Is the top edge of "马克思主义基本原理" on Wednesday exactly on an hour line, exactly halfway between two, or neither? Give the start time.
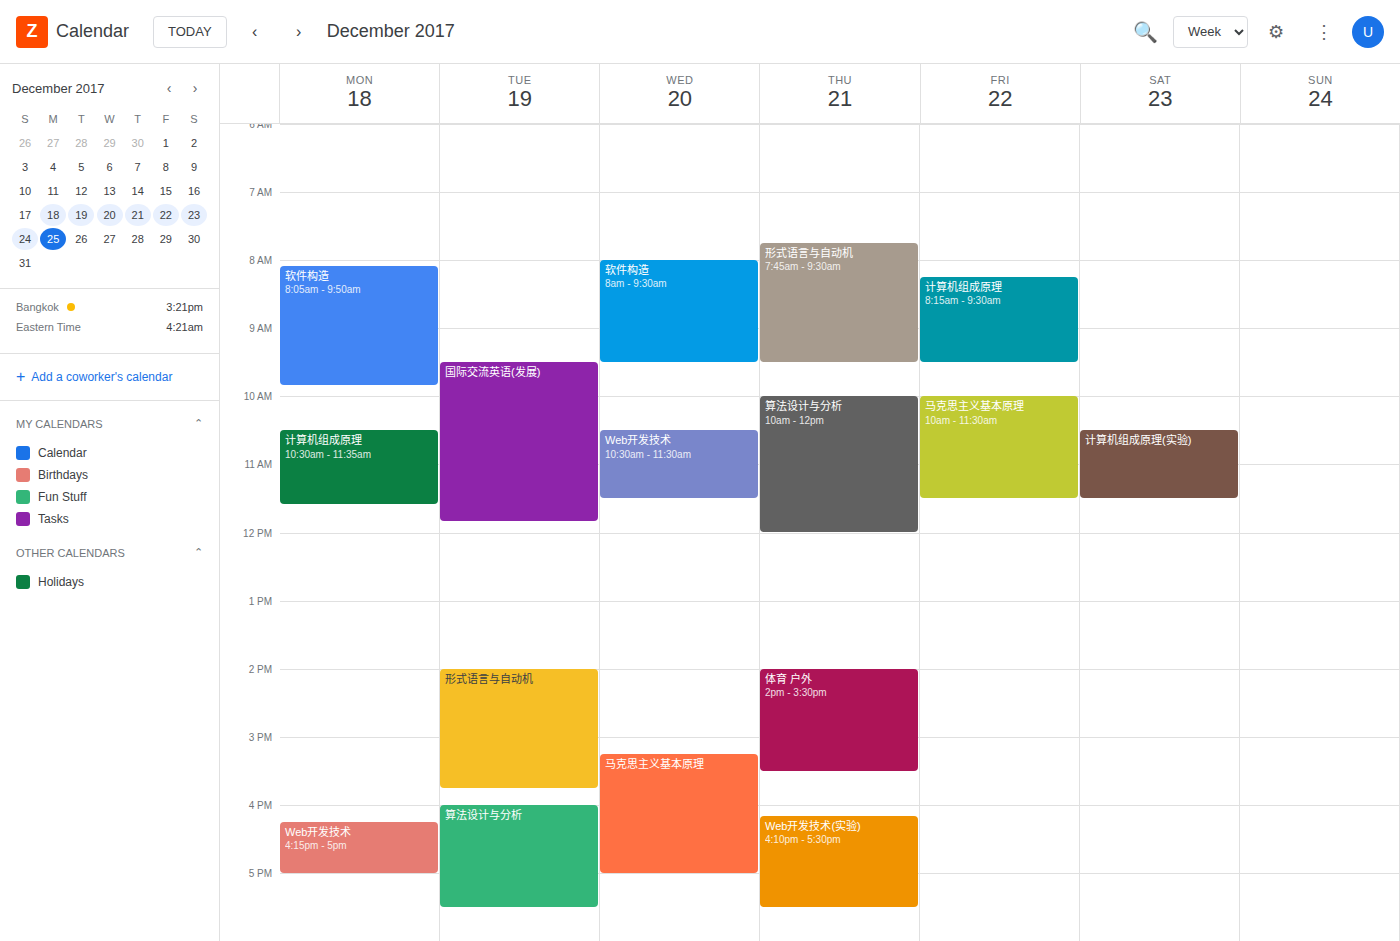
3:15 PM -- neither: a quarter of the way from the 3 PM line to the 4 PM line.